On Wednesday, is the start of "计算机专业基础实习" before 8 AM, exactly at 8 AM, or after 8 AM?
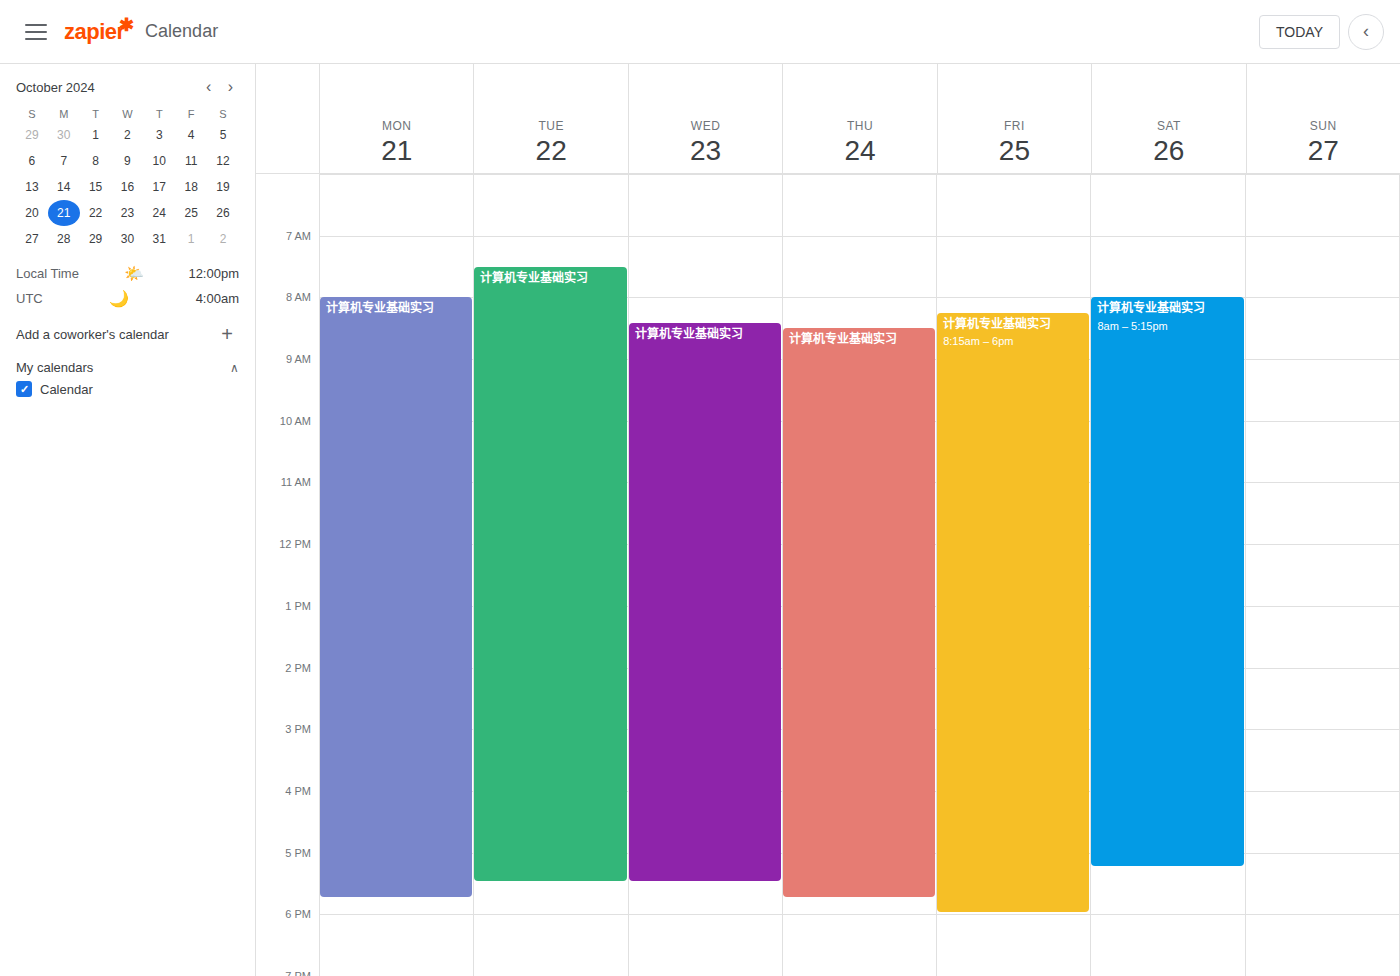
8:25 AM -- after 8 AM, 25 minutes below the 8 AM line.